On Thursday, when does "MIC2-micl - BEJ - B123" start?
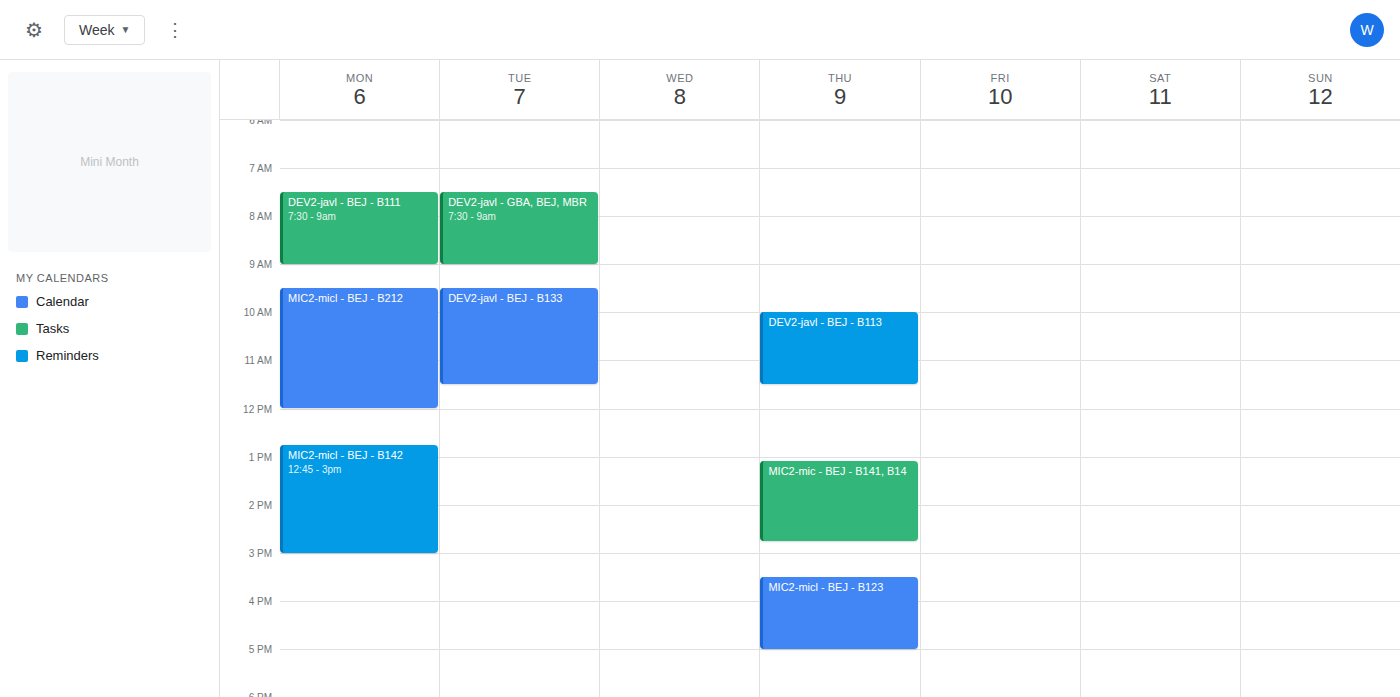
3:30 PM